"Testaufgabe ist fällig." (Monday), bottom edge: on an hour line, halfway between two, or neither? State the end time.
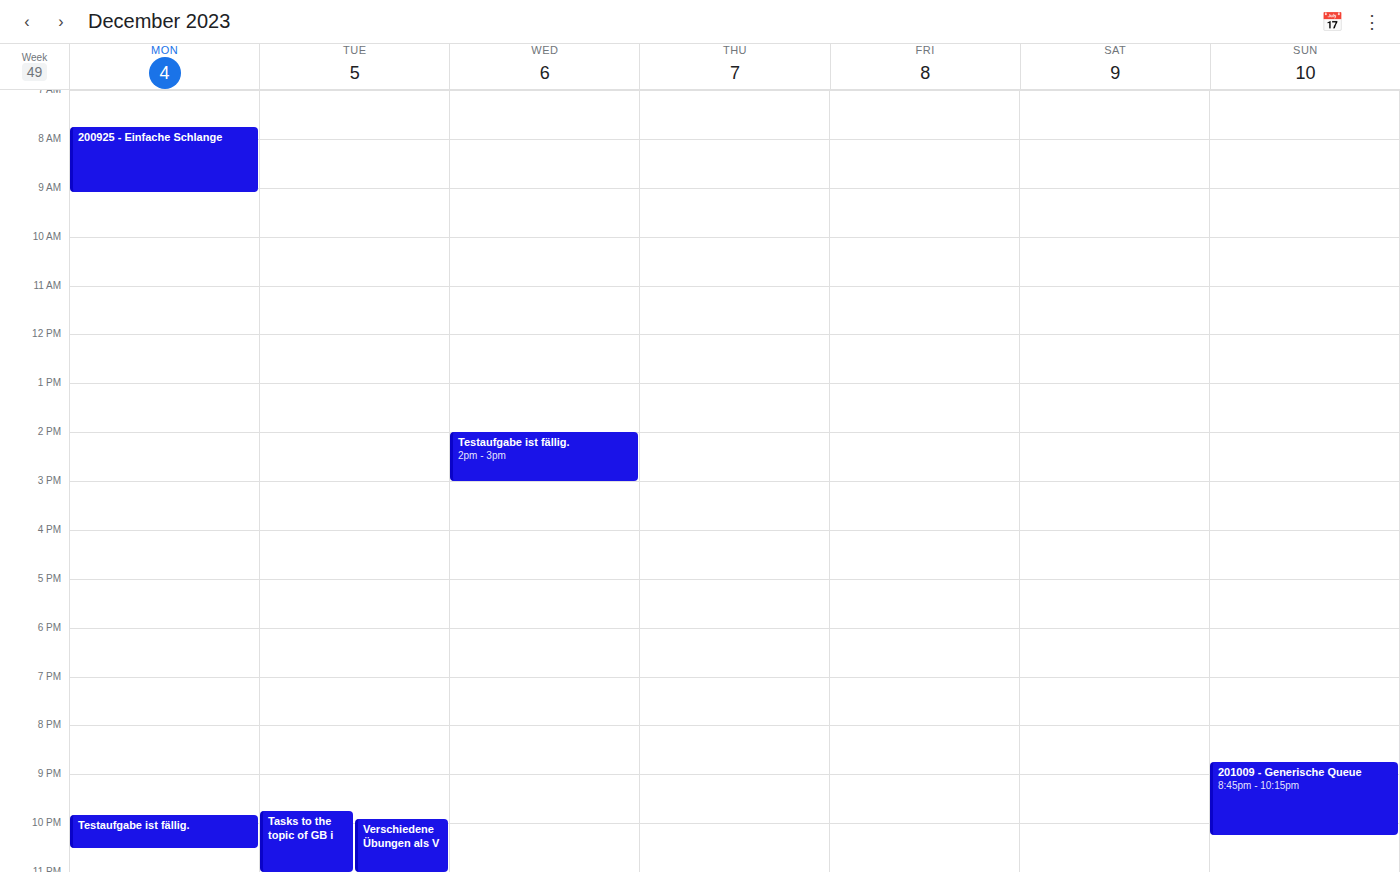
10:30 PM -- halfway between the 10 PM and 11 PM lines.